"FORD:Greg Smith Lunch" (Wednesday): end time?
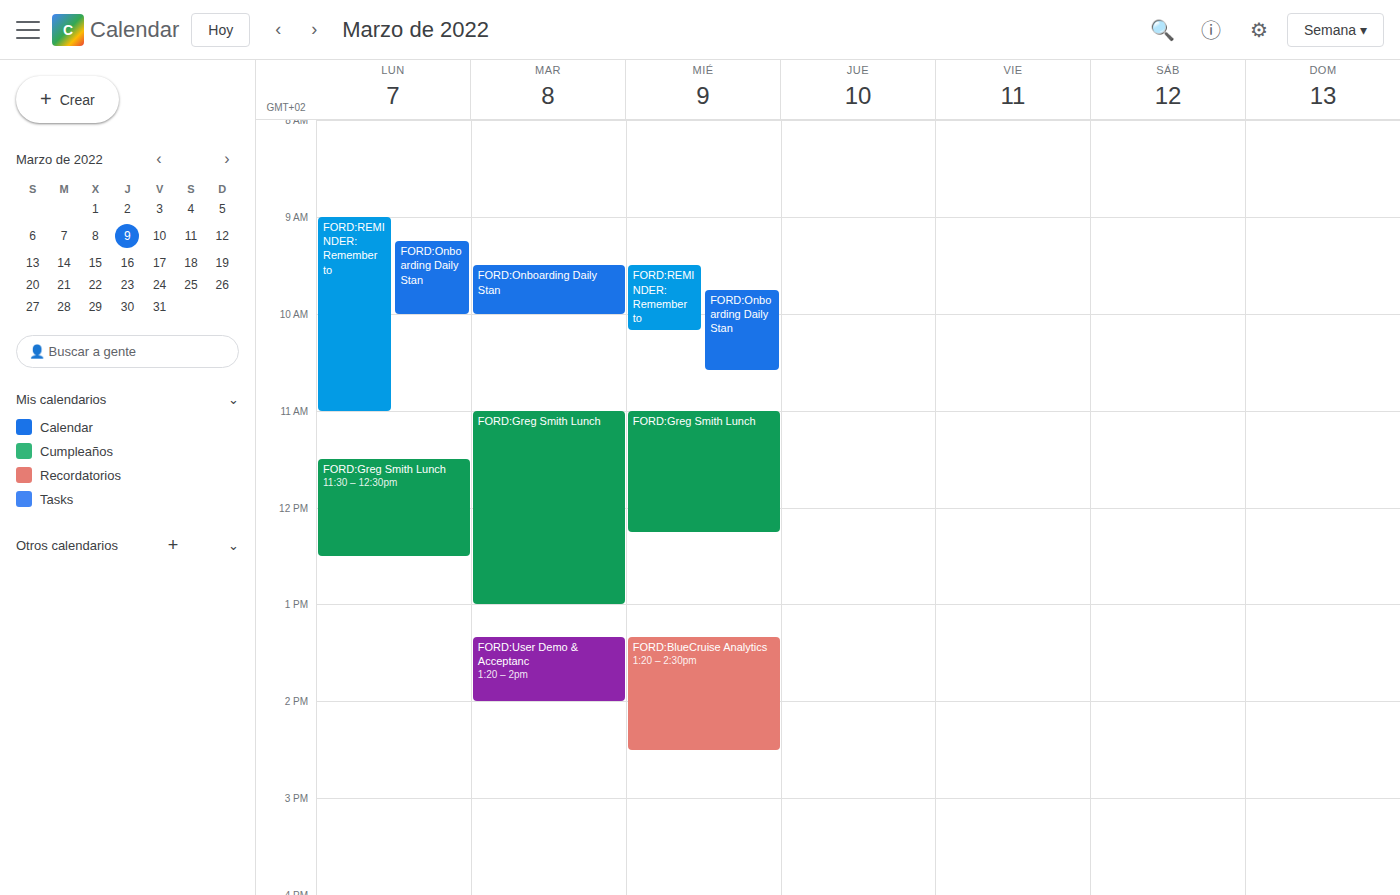
12:15 PM